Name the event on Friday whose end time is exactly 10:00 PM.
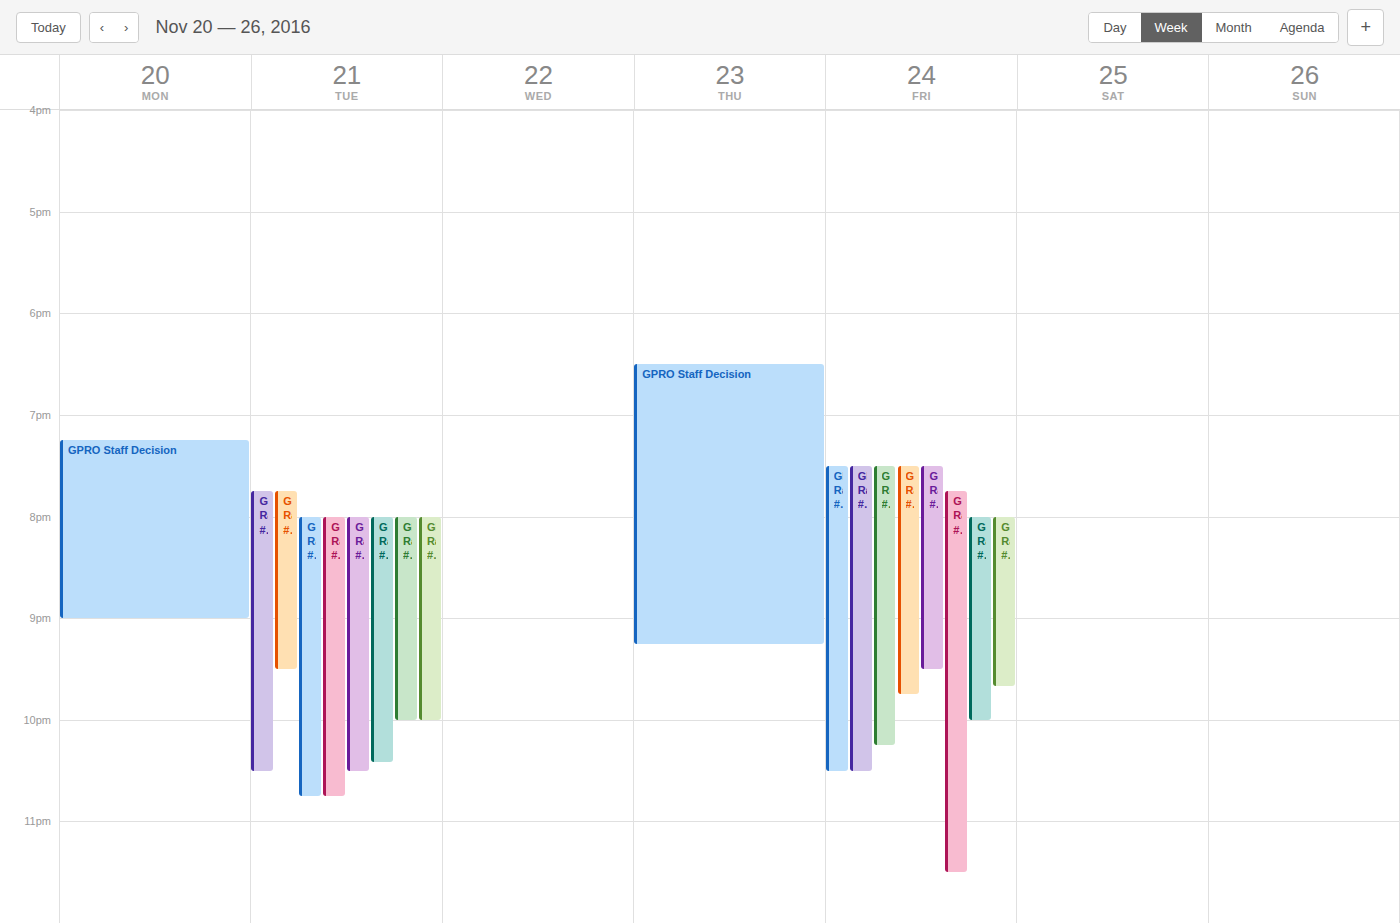
"GPRO Race #15 Shanghai"